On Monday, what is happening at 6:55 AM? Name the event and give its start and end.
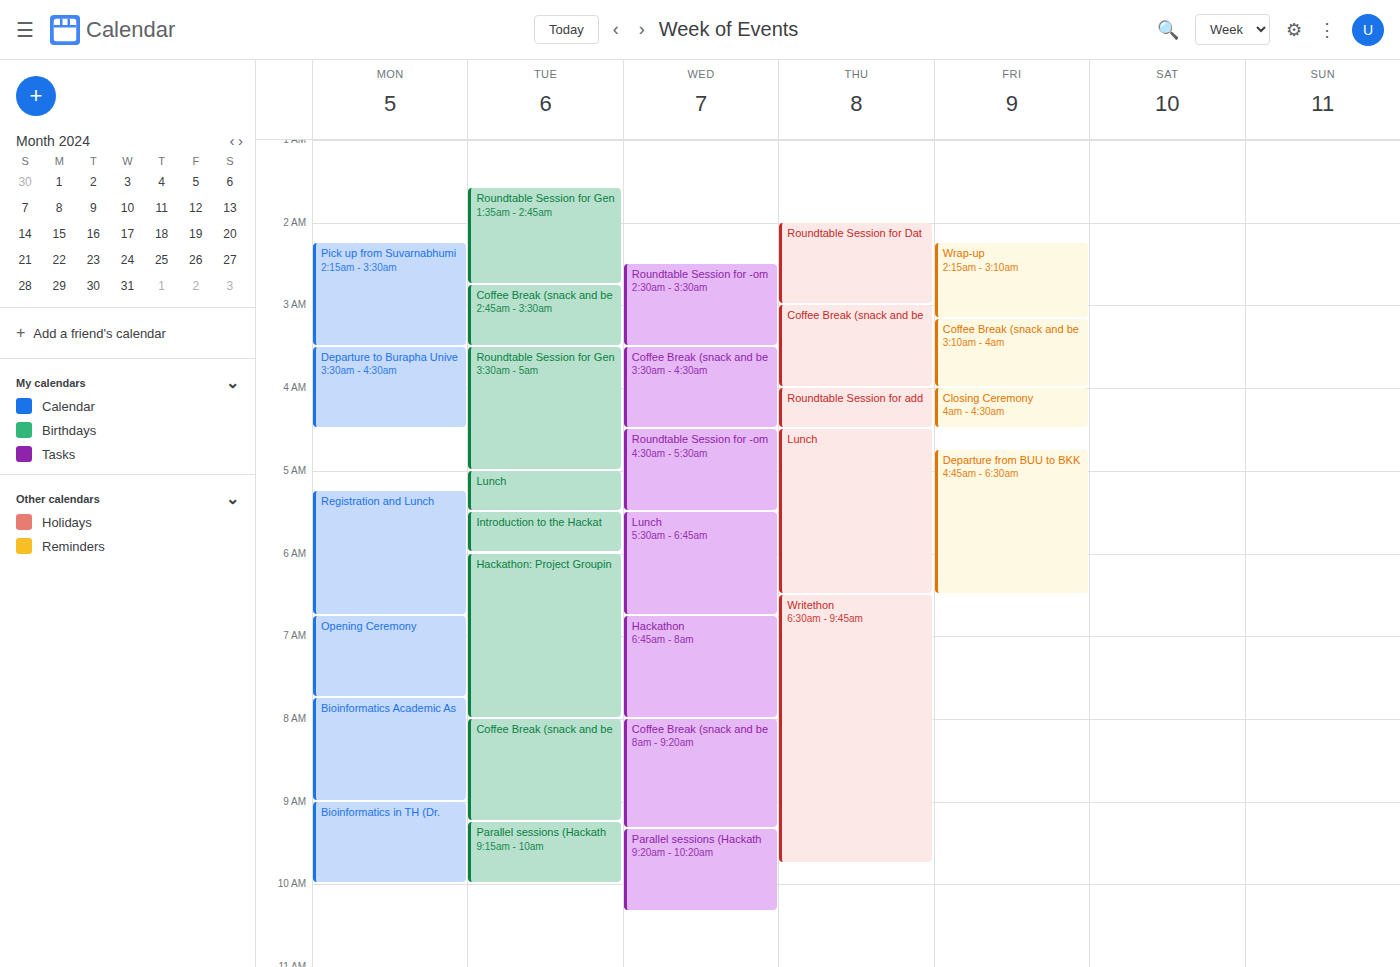
"Opening Ceremony", 6:45 AM to 7:45 AM